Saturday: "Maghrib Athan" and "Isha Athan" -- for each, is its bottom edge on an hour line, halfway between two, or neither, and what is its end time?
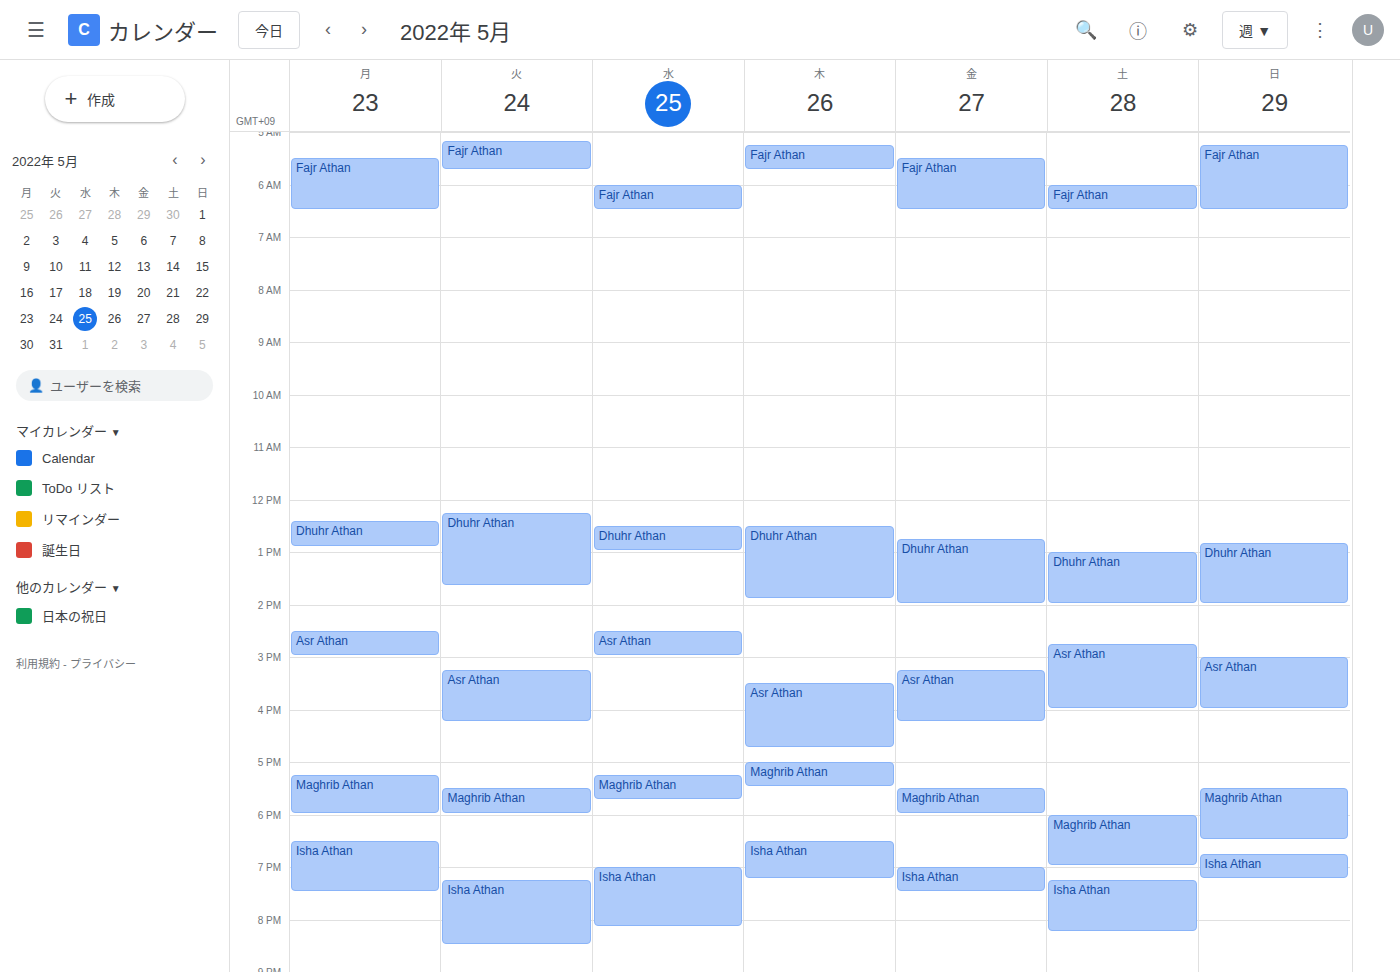
"Maghrib Athan": 19:00, exactly on the 19:00 line. "Isha Athan": 20:15, neither: a quarter of the way from the 20:00 line to the 21:00 line.